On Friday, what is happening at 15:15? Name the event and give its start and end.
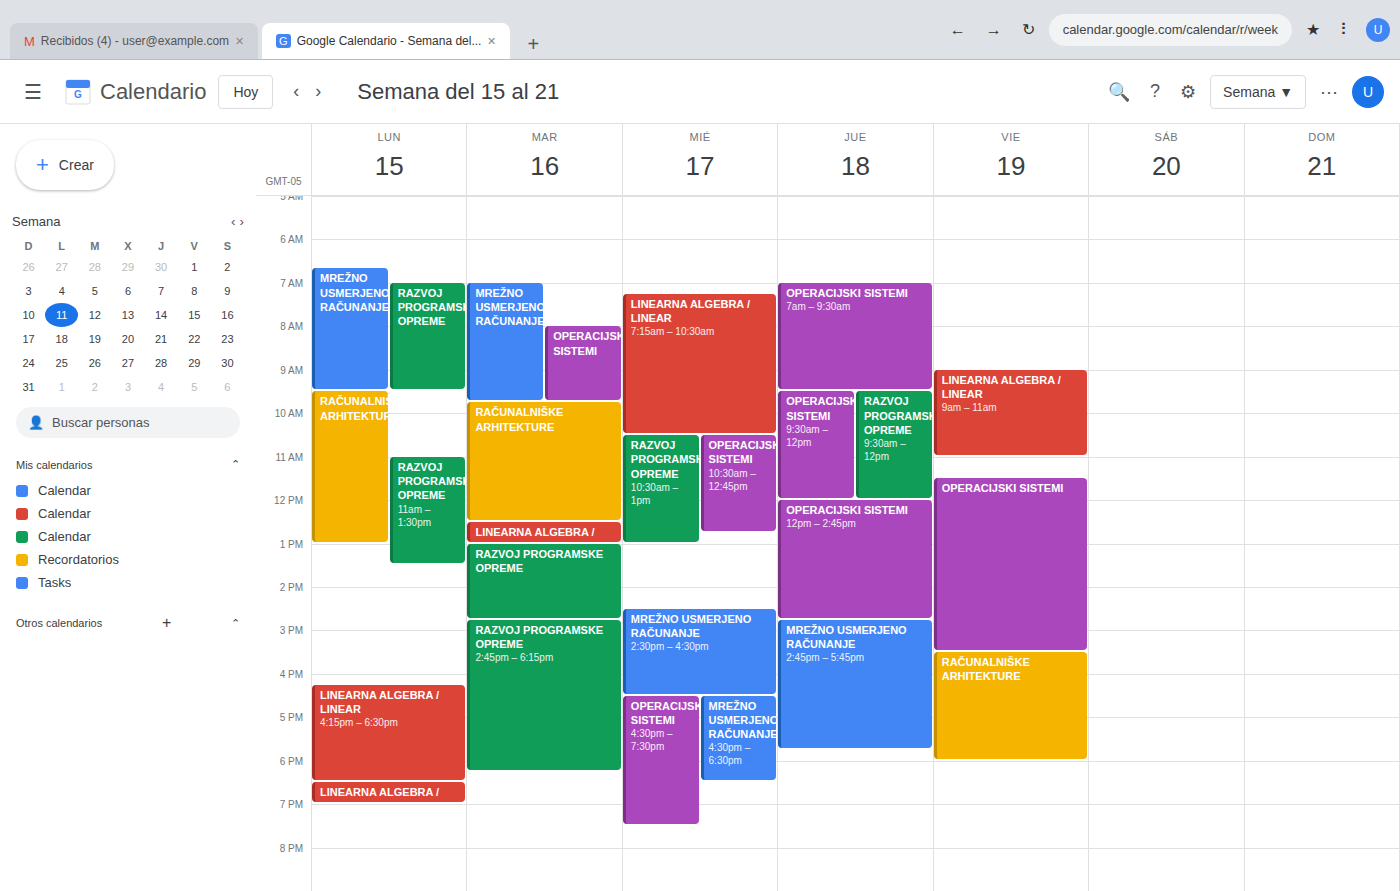
"OPERACIJSKI SISTEMI", 11:30 to 15:30